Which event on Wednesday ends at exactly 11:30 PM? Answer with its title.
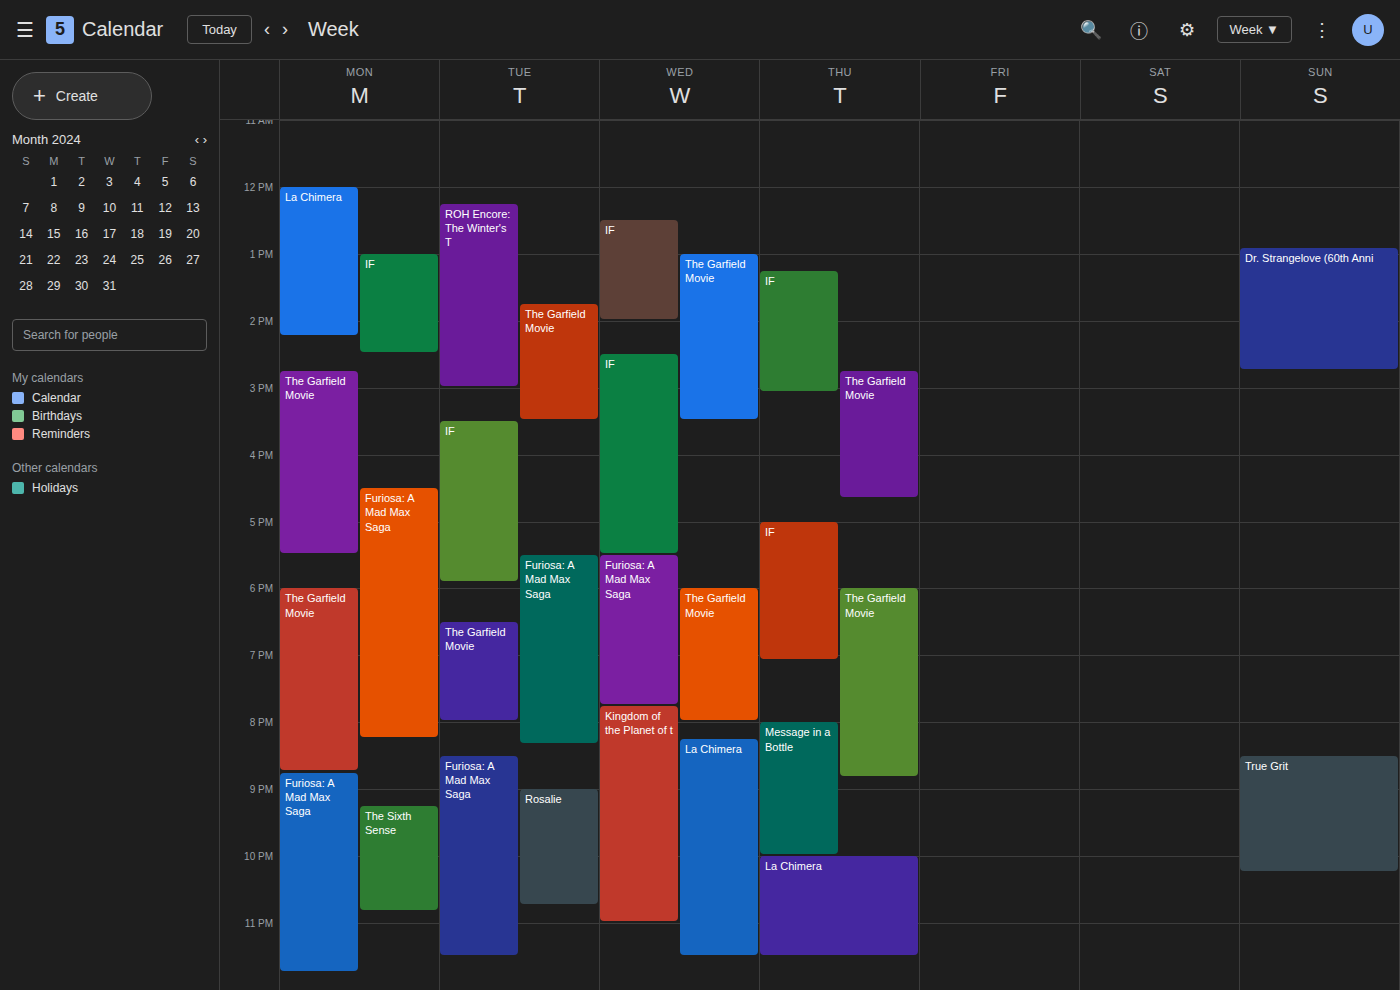
"La Chimera"